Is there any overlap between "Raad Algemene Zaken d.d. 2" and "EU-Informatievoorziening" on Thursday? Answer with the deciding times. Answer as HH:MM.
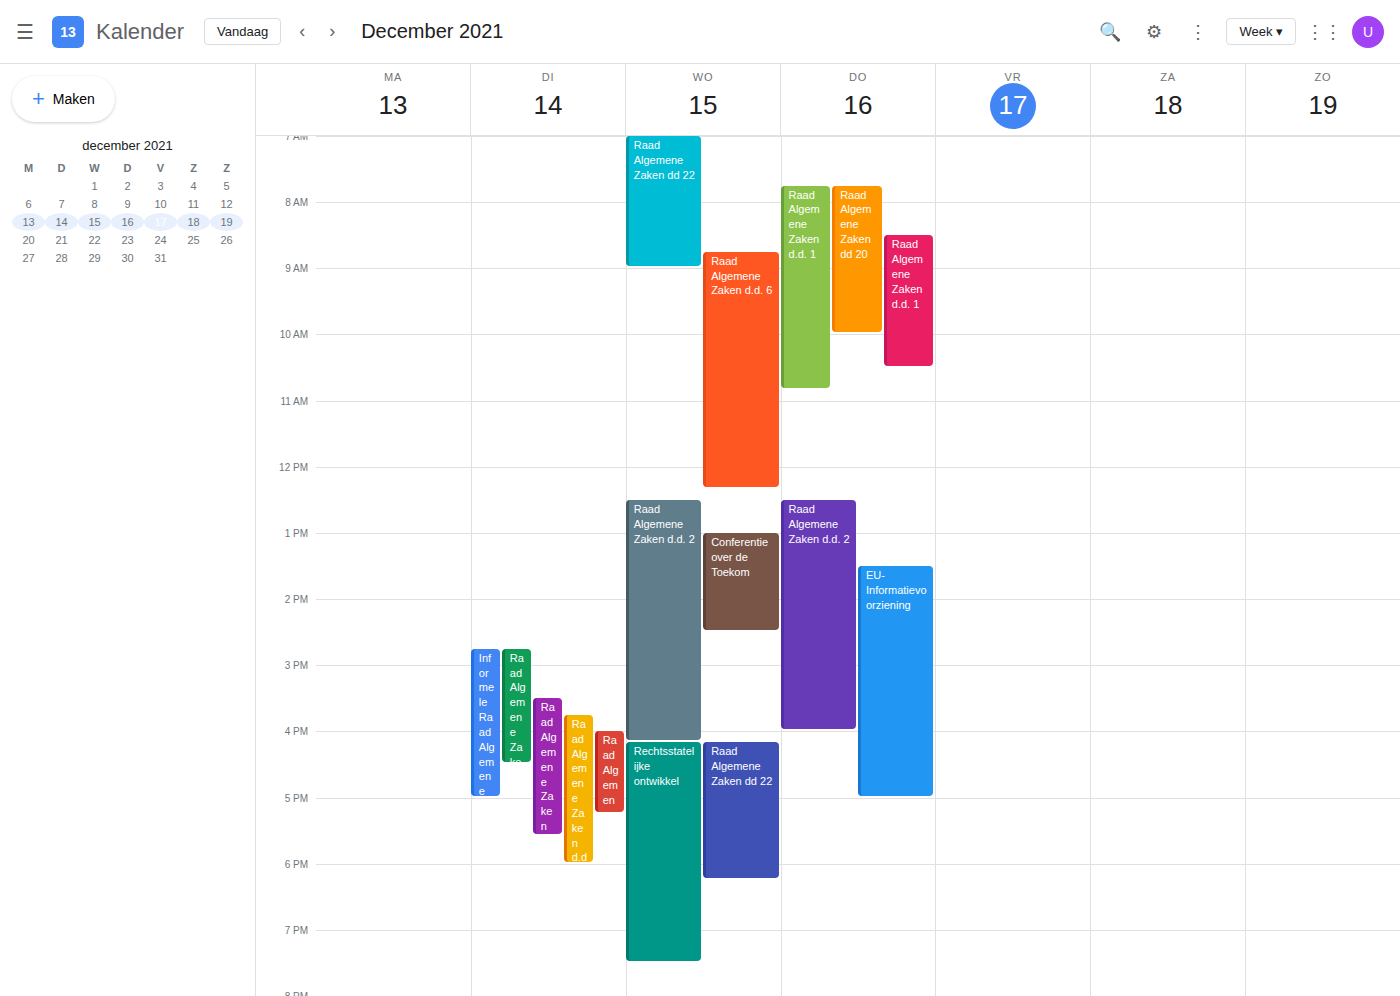
"EU-Informatievoorziening" starts at 13:30, before "Raad Algemene Zaken d.d. 2" ends at 16:00 -- they overlap.